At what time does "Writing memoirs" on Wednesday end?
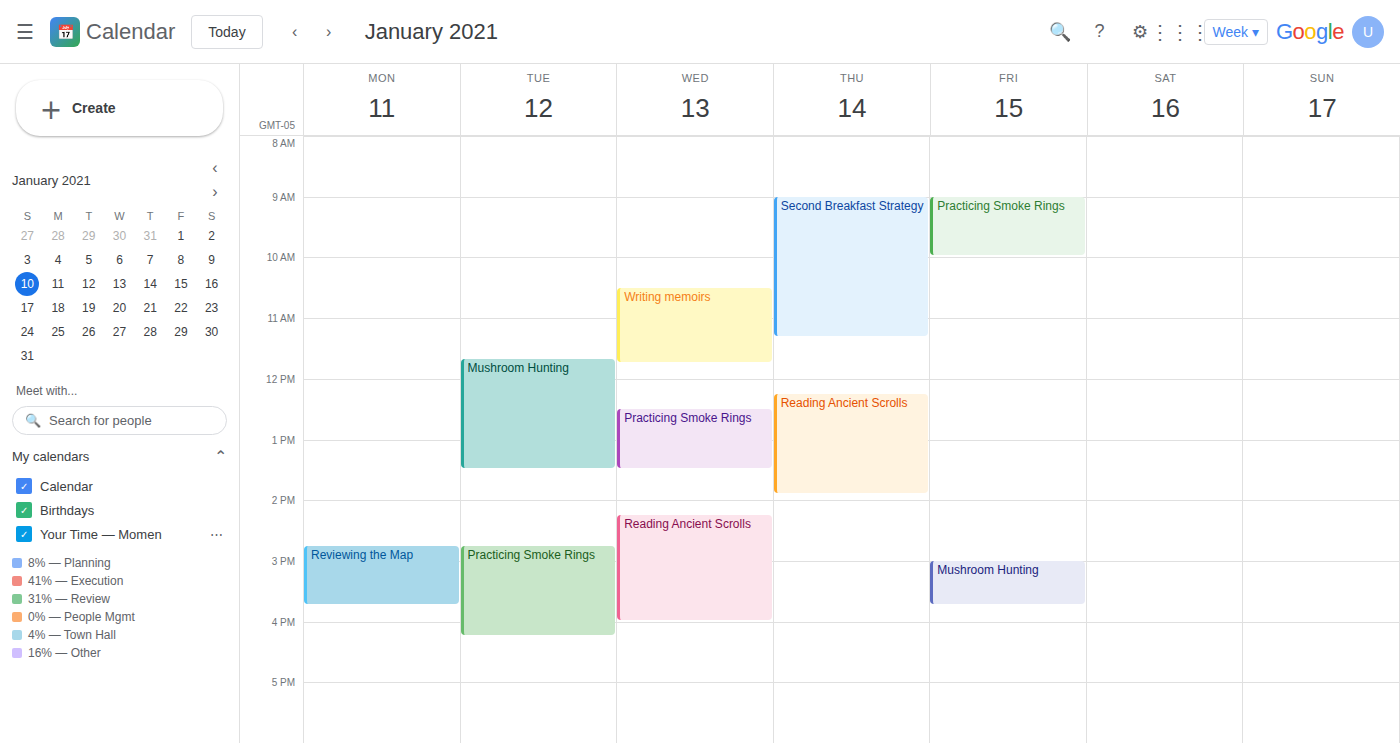
11:45 AM